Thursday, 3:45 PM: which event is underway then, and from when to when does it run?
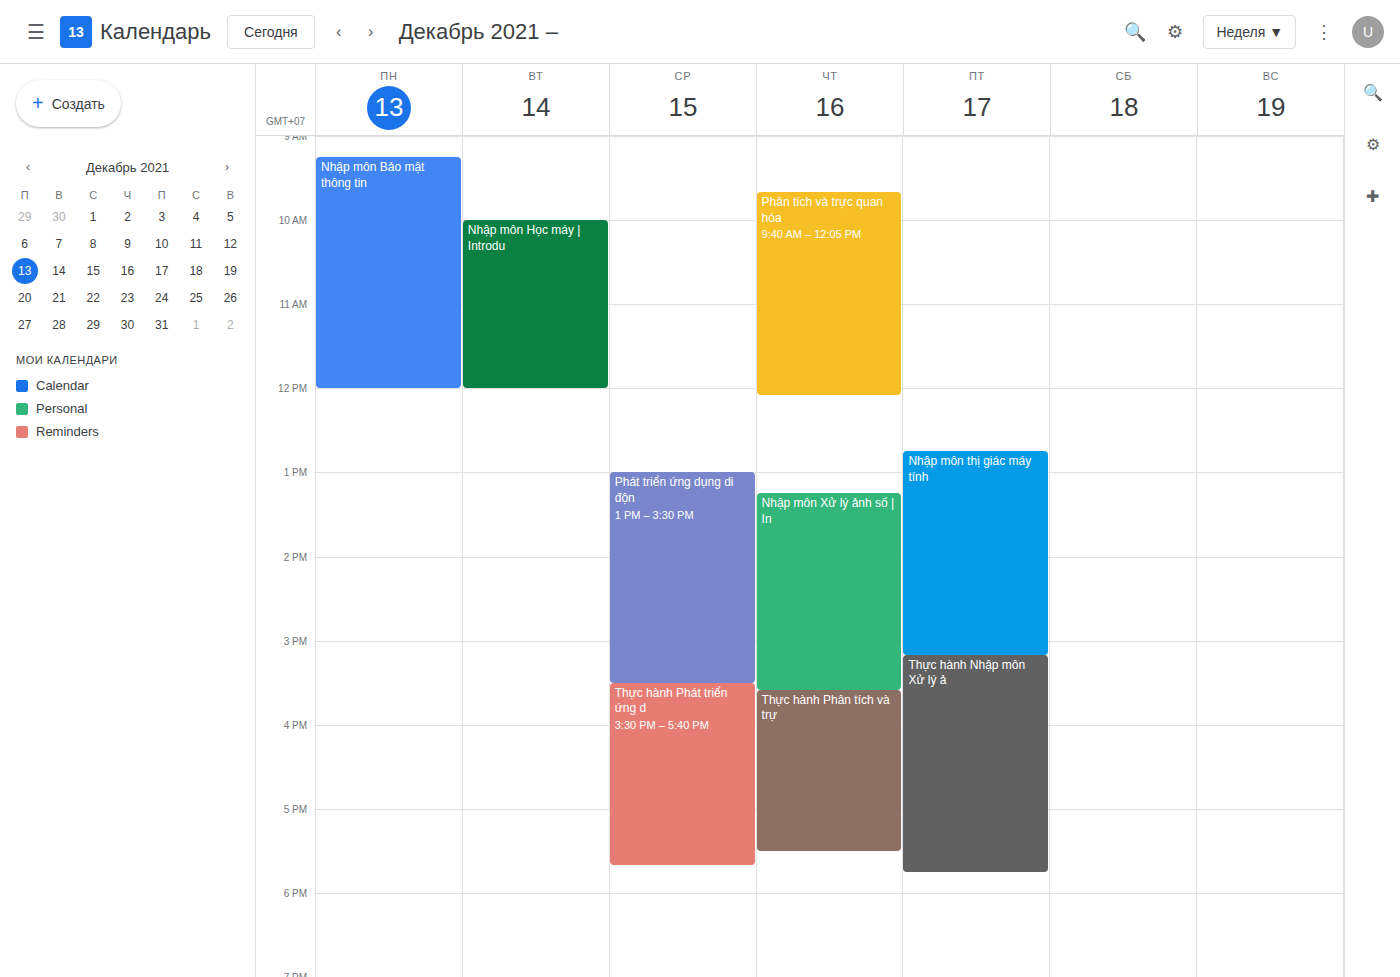
"Thực hành Phân tích và trự", 3:35 PM to 5:30 PM